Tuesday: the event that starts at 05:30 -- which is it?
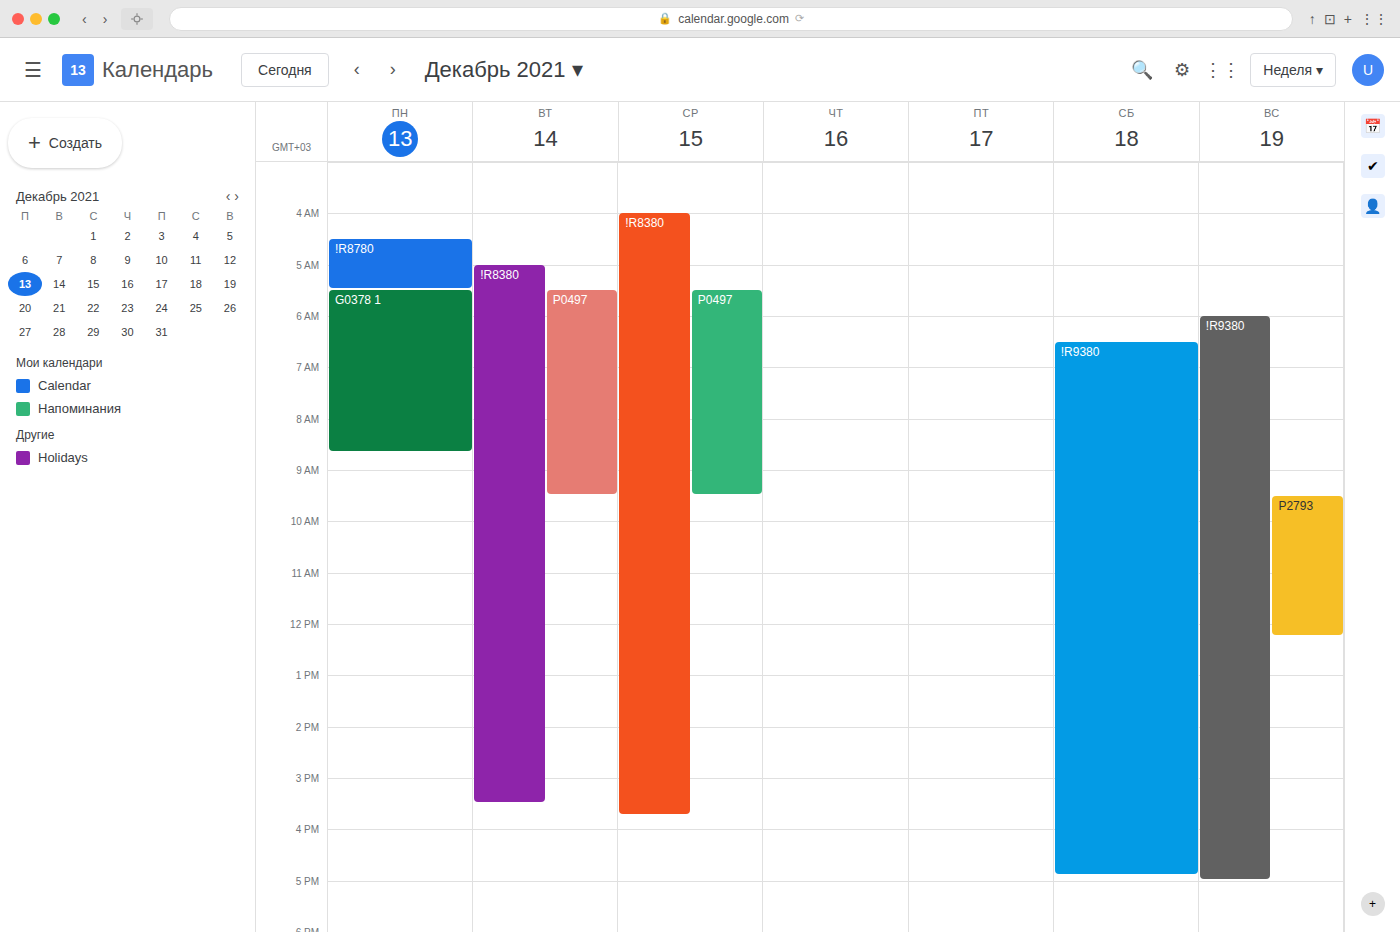
"P0497"